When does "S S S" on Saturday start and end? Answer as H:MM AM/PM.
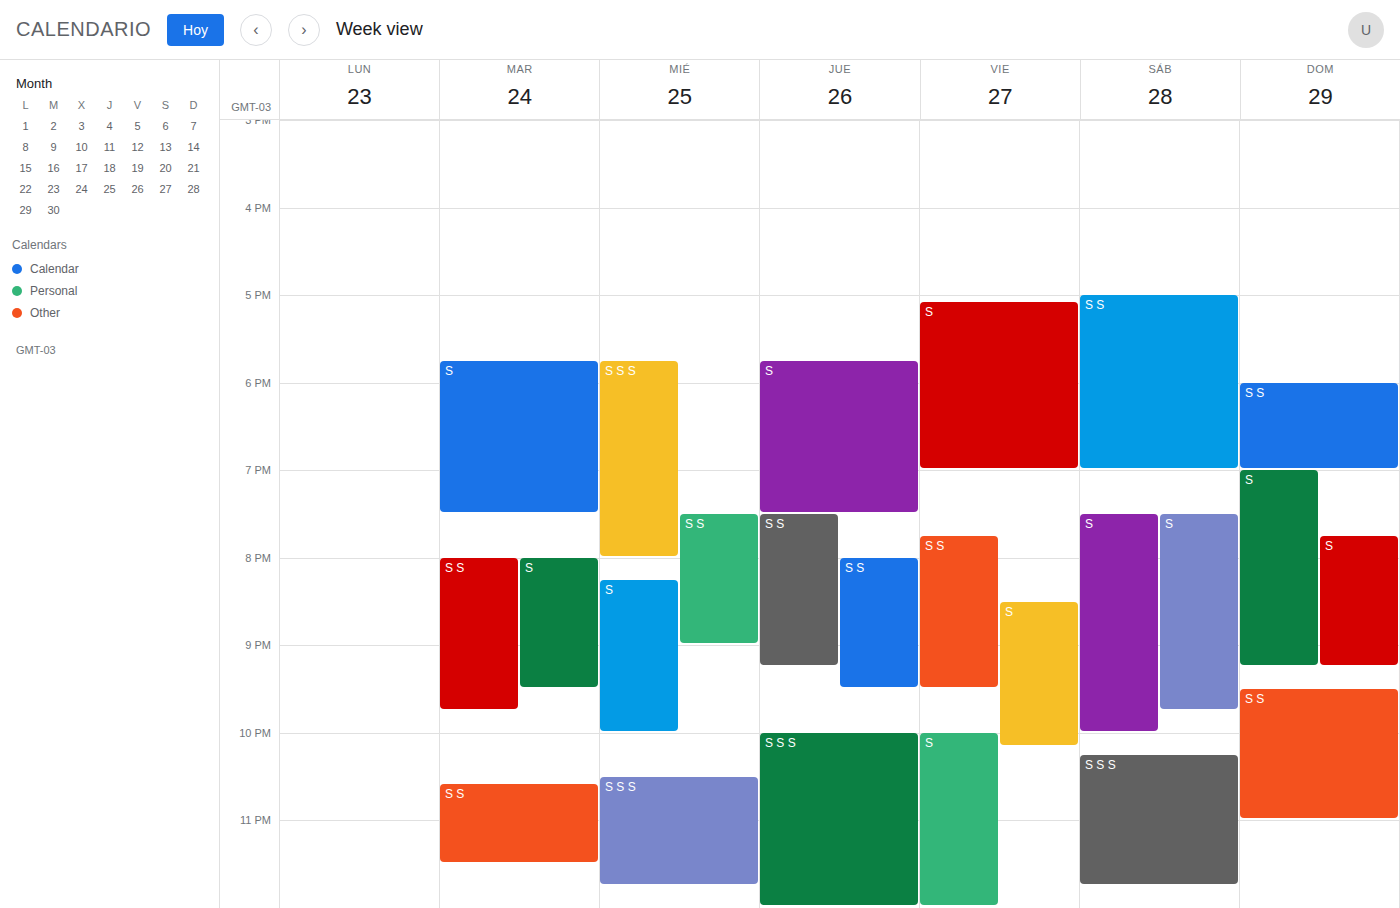
10:15 PM to 11:45 PM